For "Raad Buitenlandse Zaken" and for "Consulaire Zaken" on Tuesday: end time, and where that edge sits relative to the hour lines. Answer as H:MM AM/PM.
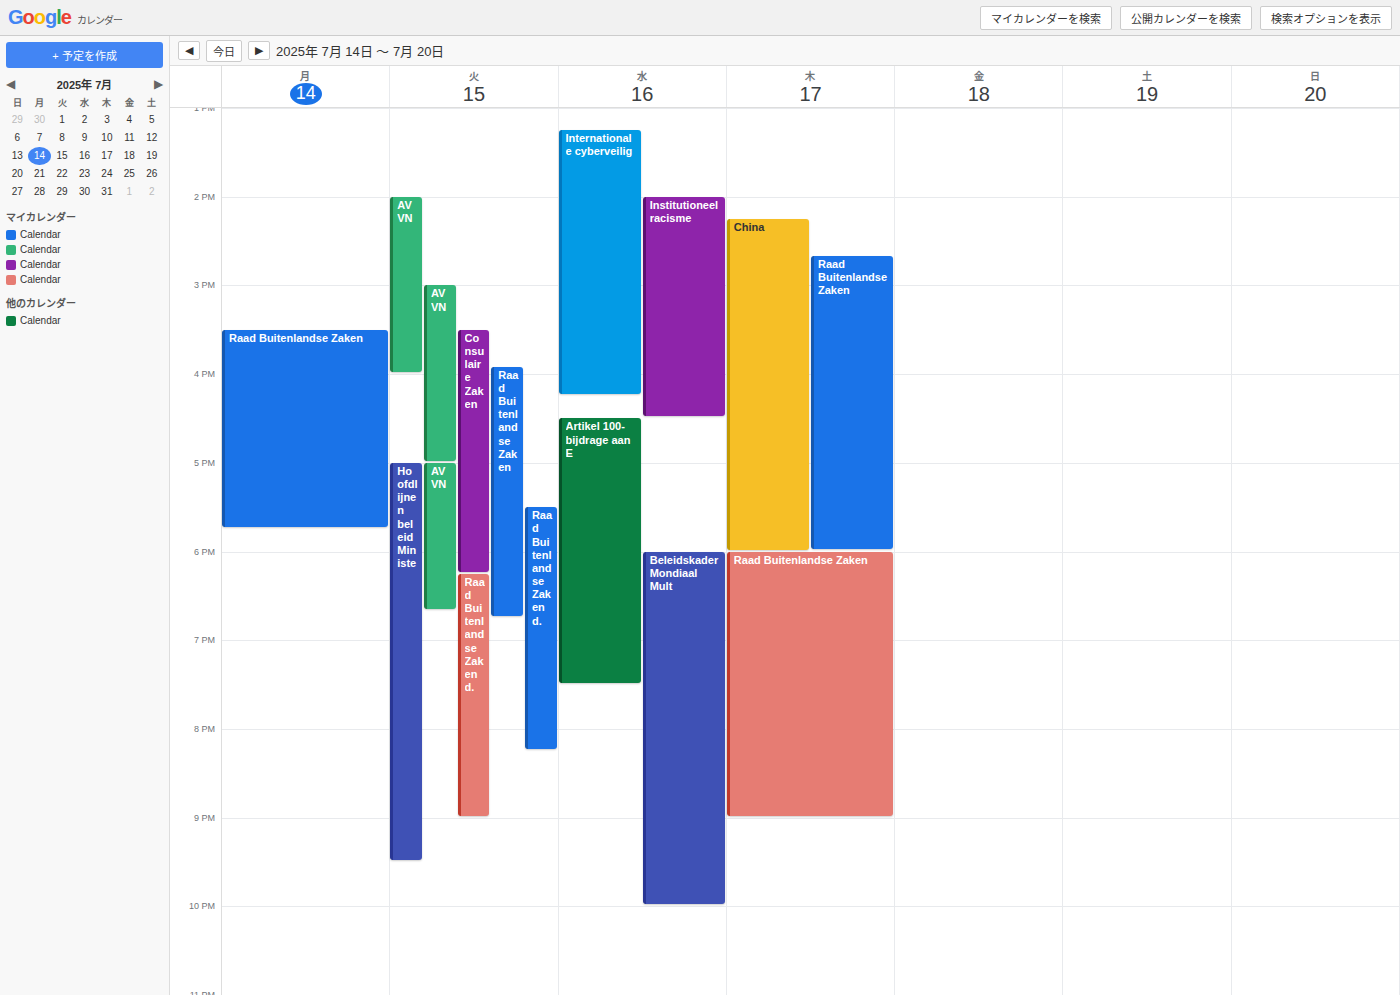
"Raad Buitenlandse Zaken": 6:45 PM, neither: three quarters of the way from the 6 PM line to the 7 PM line. "Consulaire Zaken": 6:15 PM, neither: a quarter of the way from the 6 PM line to the 7 PM line.